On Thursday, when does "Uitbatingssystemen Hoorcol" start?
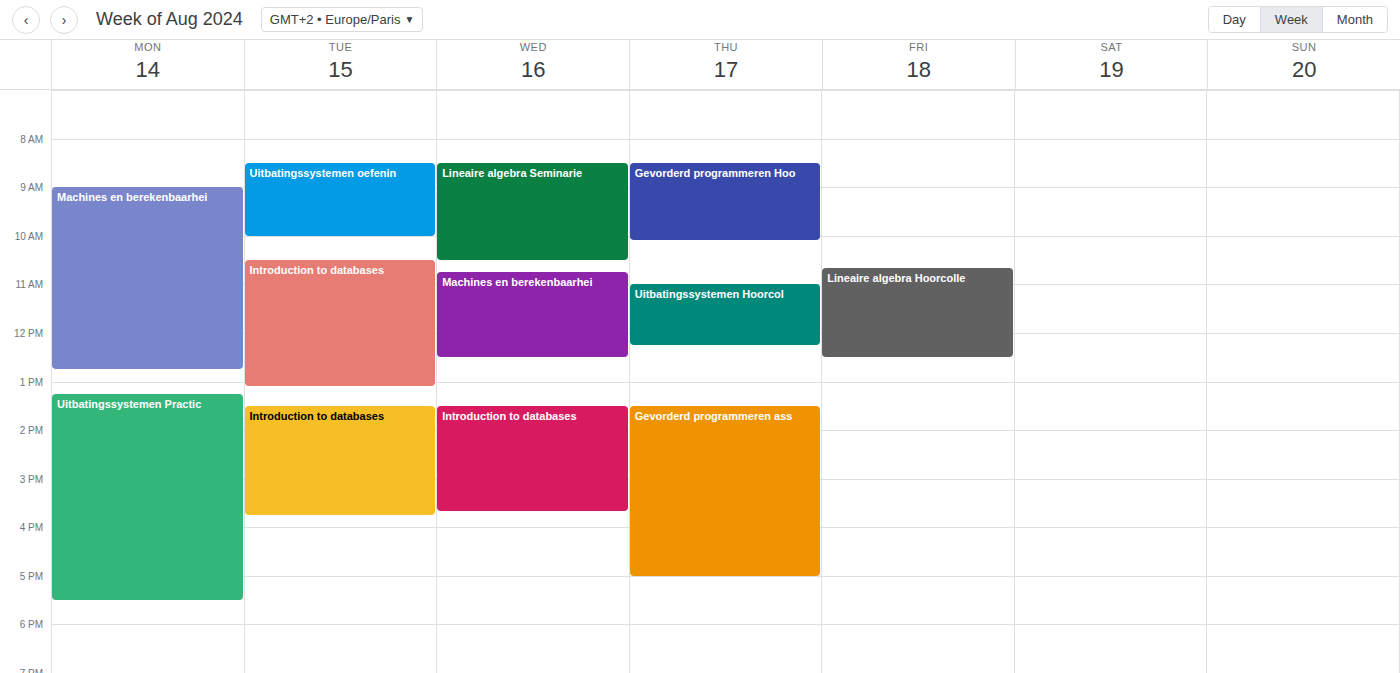
11:00 AM